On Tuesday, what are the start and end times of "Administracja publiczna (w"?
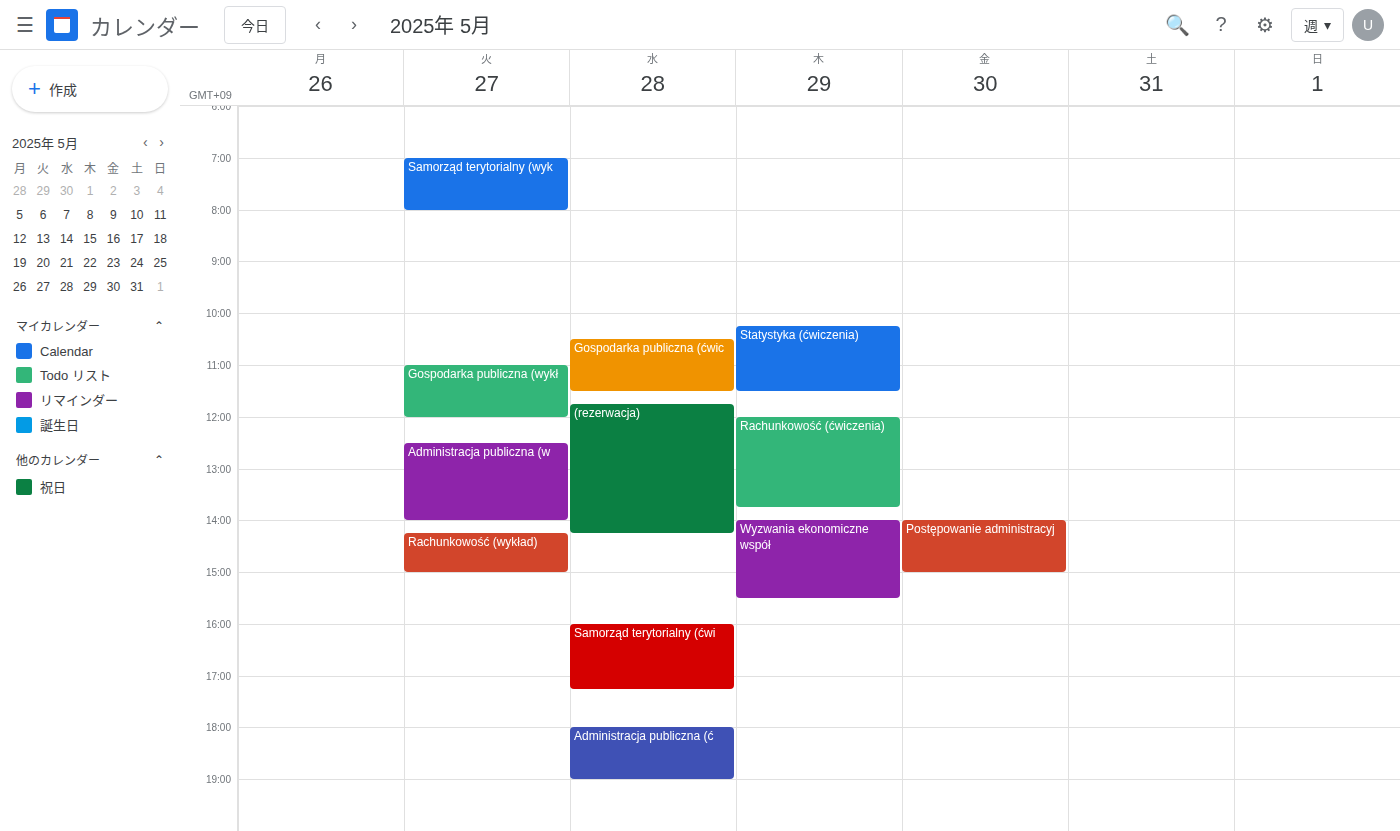
12:30 PM to 2:00 PM